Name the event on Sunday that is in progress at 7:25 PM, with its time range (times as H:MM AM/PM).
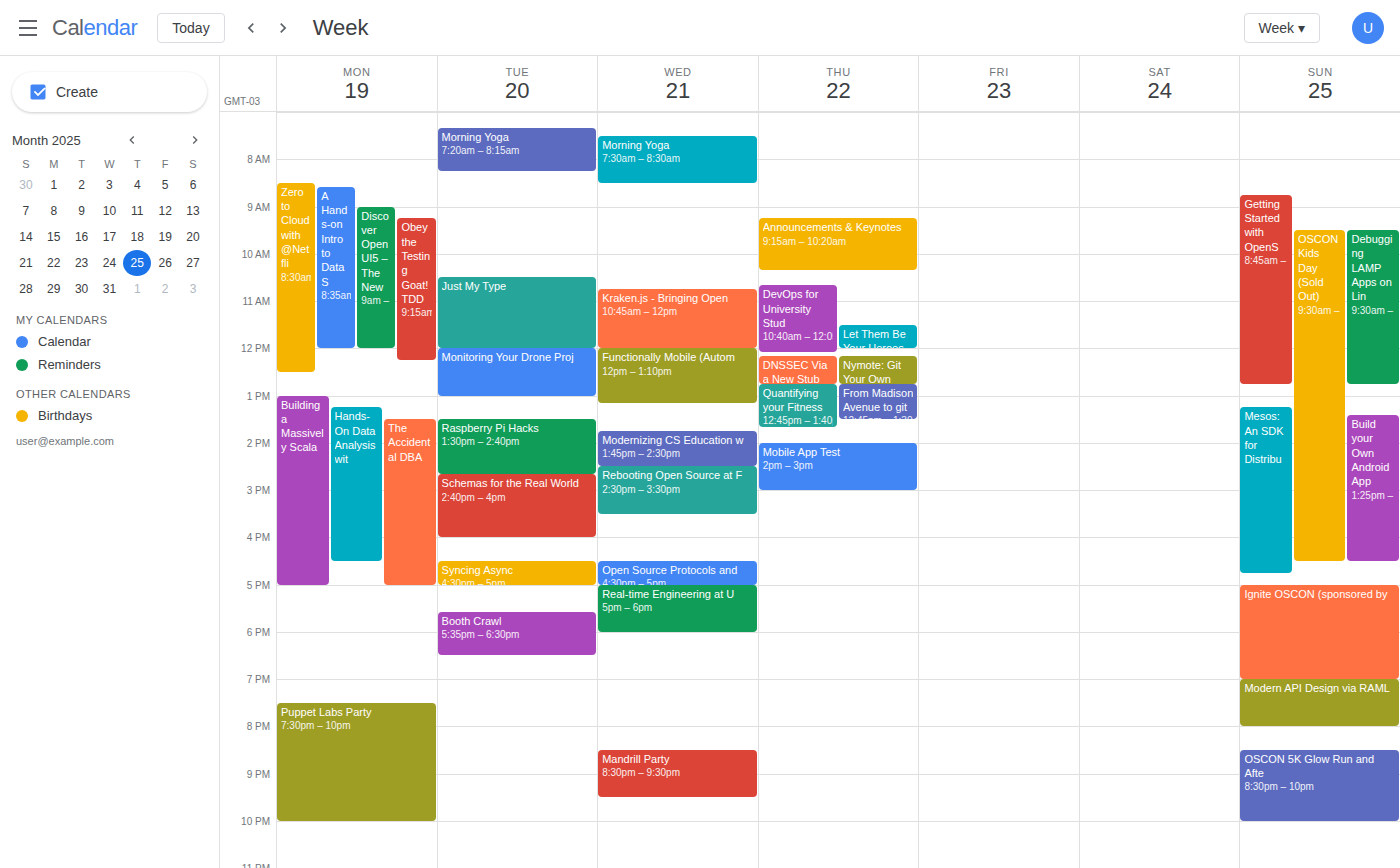
"Modern API Design via RAML", 7:00 PM to 8:00 PM